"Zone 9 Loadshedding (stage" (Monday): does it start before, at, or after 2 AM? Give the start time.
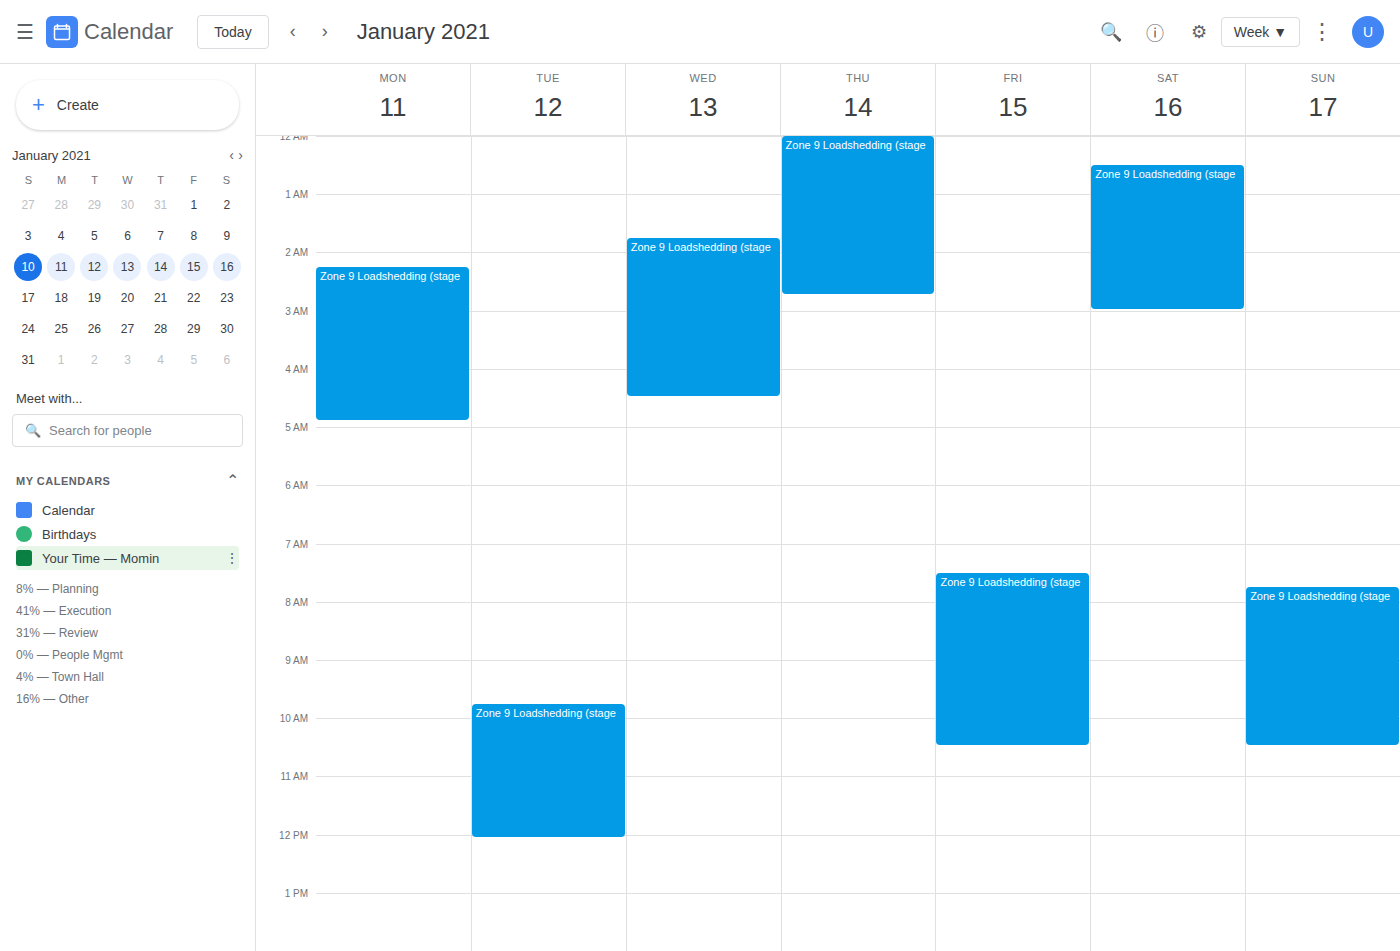
2:15 AM -- after 2 AM, 15 minutes below the 2 AM line.